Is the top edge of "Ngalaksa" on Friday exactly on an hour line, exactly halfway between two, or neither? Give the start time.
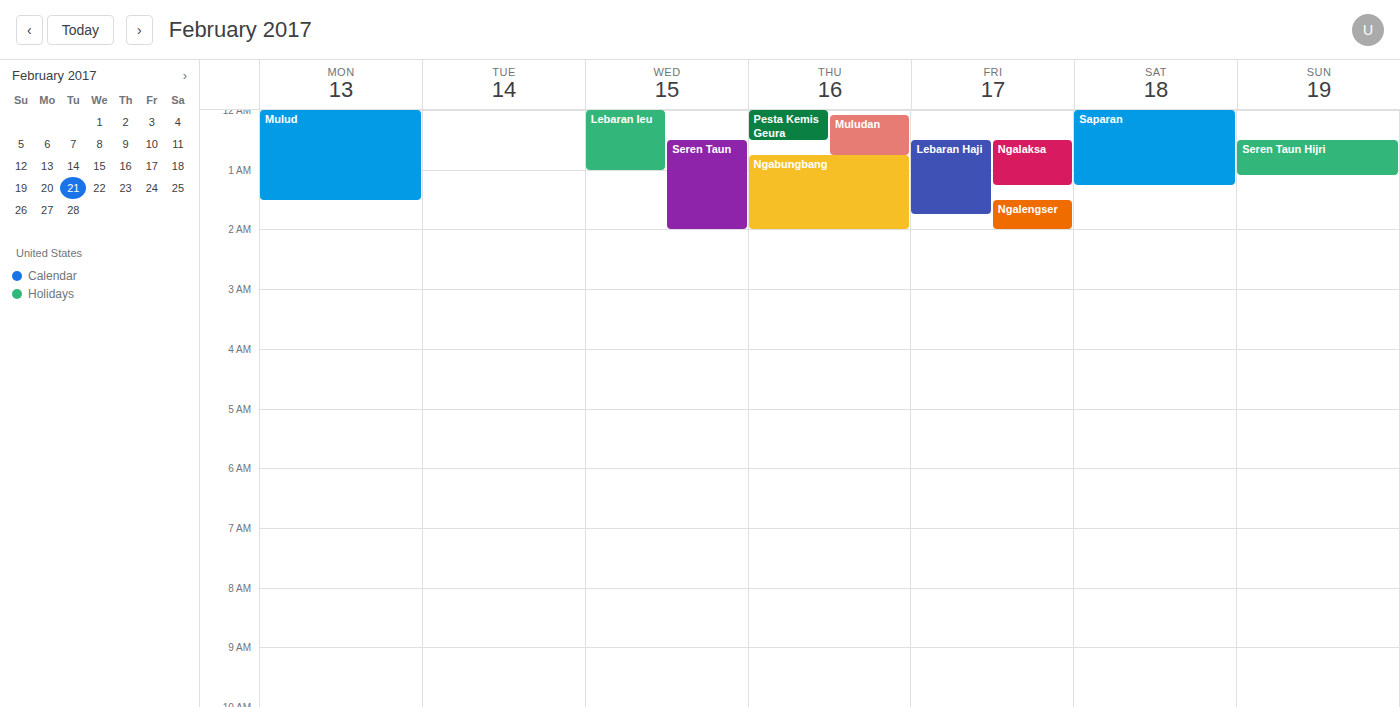
12:30 AM -- halfway between the 12 AM and 1 AM lines.